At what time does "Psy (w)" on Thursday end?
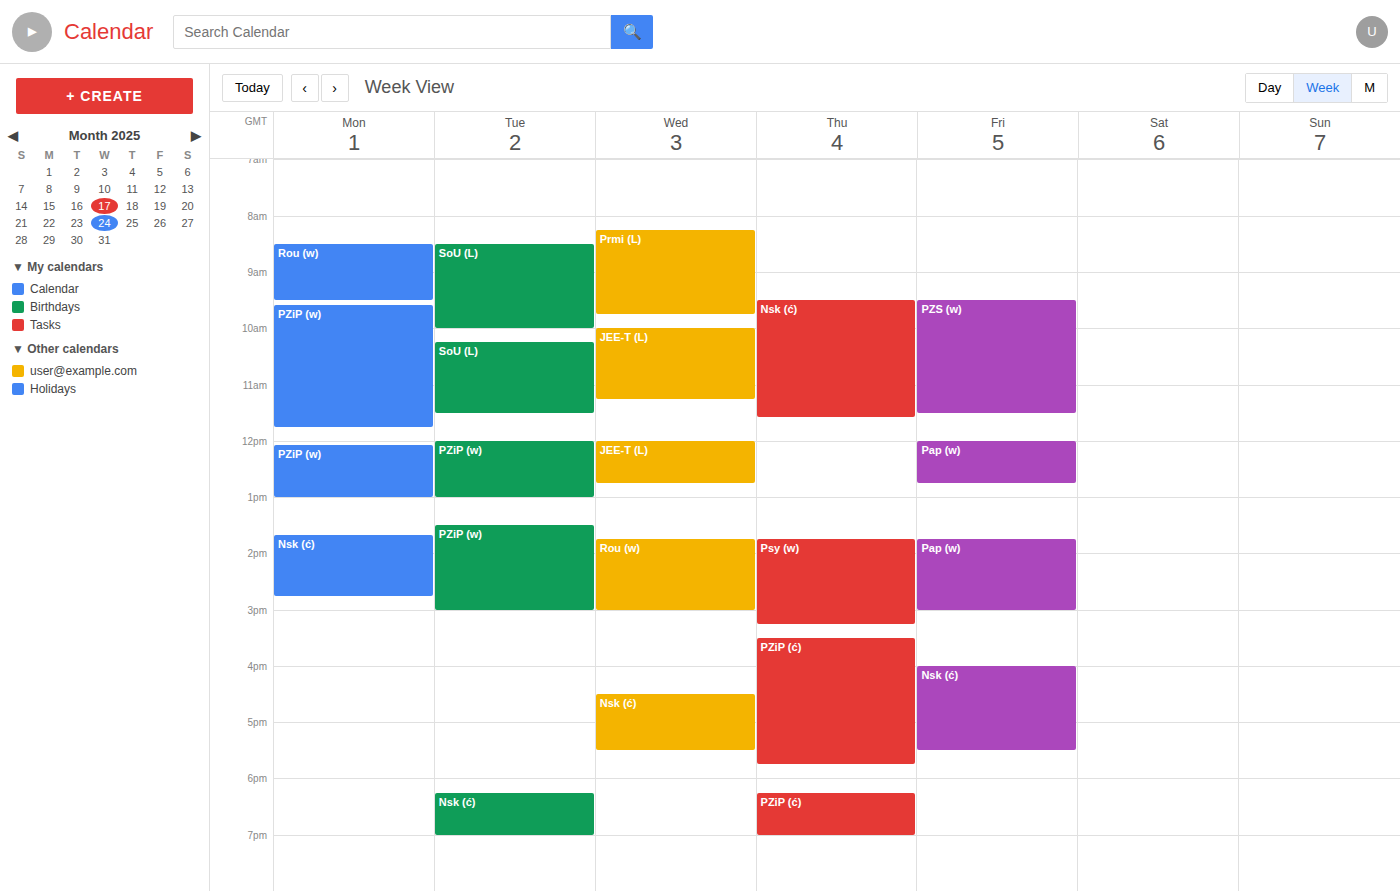
3:15 PM